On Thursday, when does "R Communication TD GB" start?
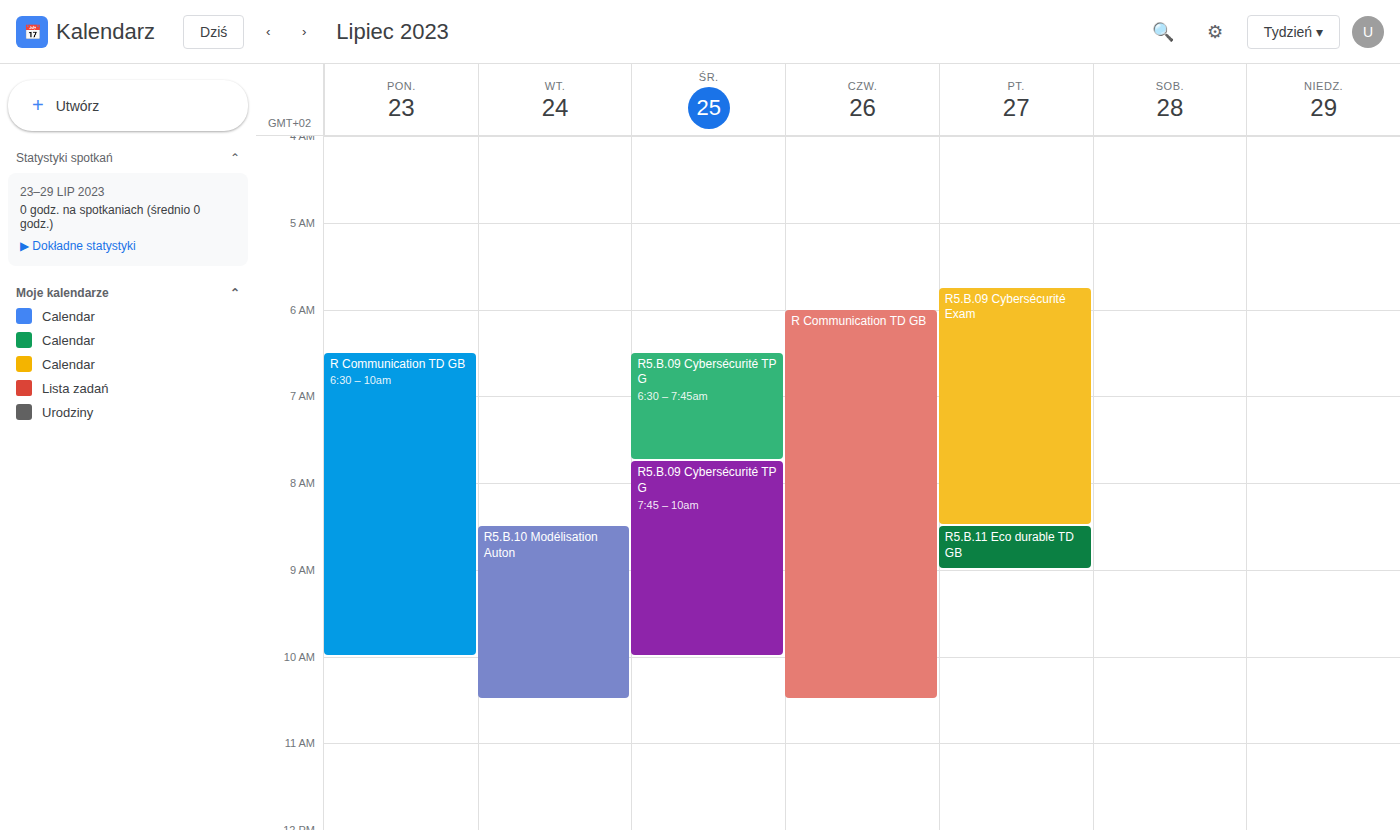
6:00 AM